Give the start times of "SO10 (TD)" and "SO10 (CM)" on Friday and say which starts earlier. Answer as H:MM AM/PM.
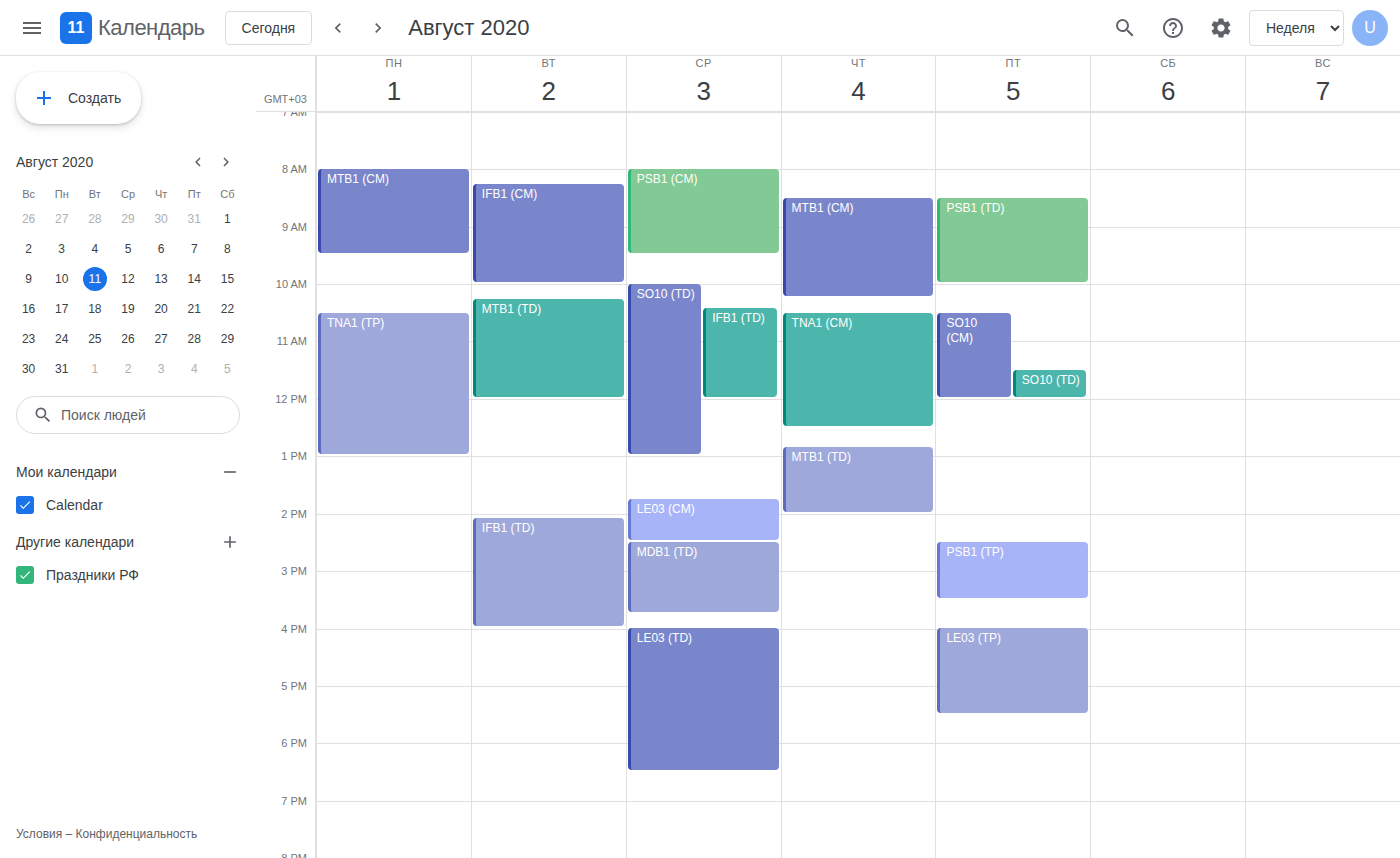
"SO10 (CM)" 10:30 AM; "SO10 (TD)" 11:30 AM.